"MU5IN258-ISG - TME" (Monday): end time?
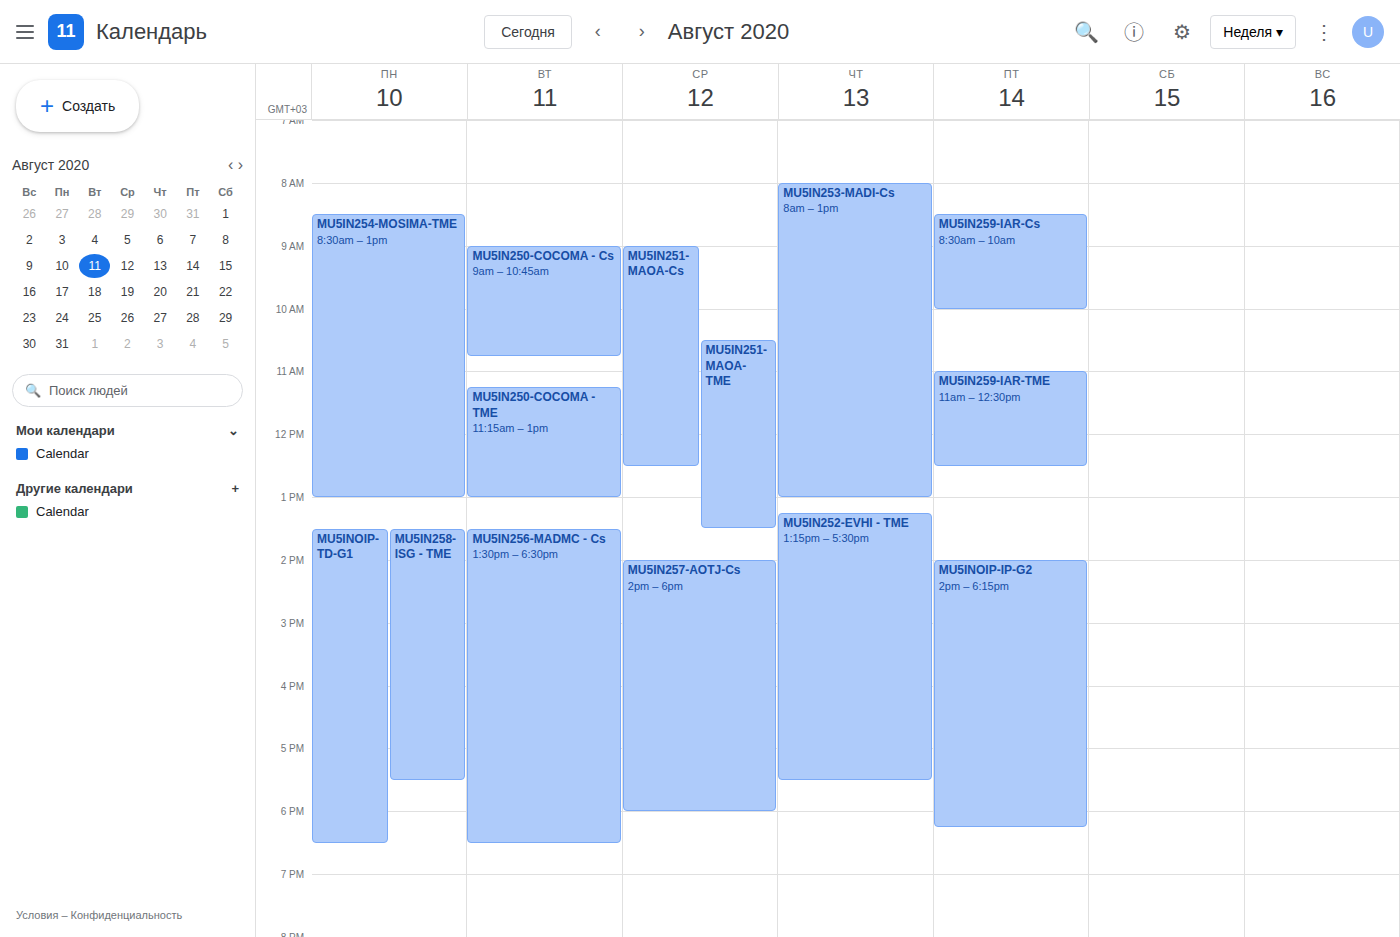
17:30